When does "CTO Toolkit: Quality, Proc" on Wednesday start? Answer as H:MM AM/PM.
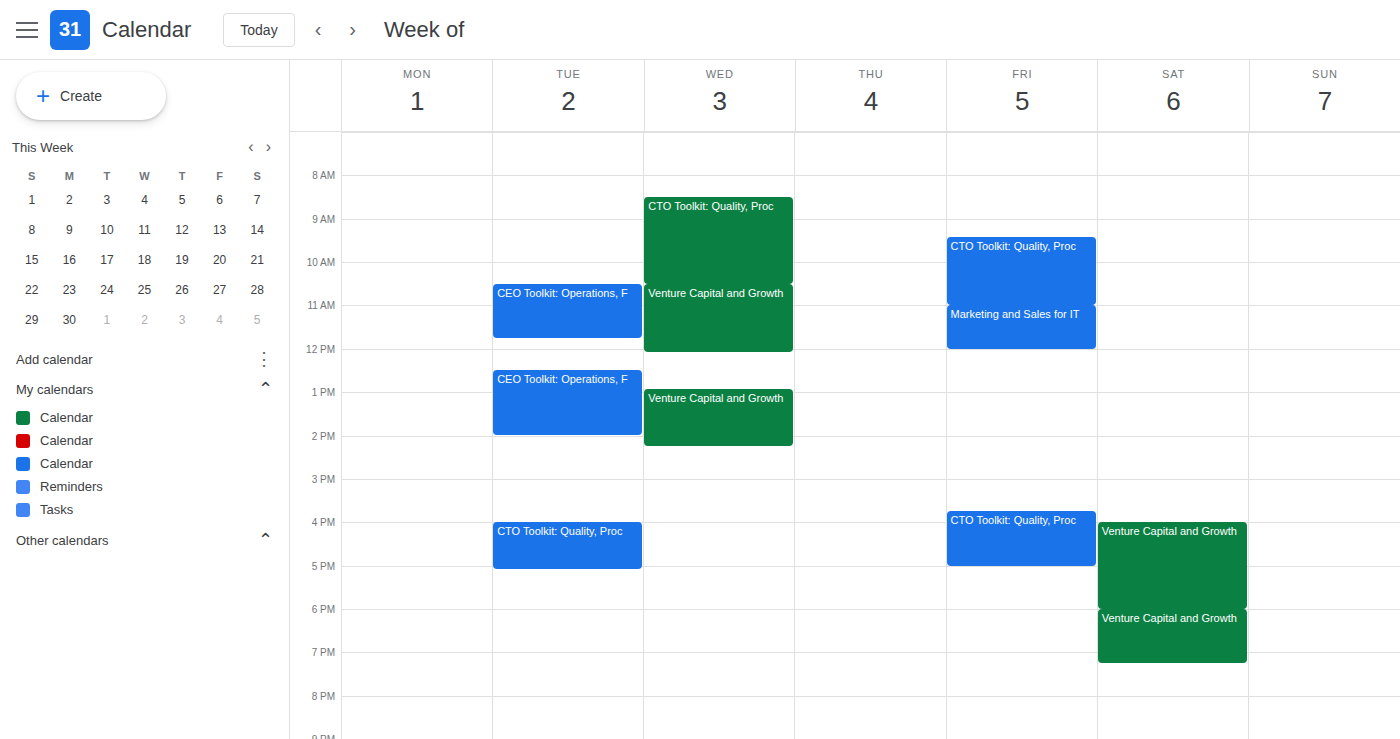
8:30 AM